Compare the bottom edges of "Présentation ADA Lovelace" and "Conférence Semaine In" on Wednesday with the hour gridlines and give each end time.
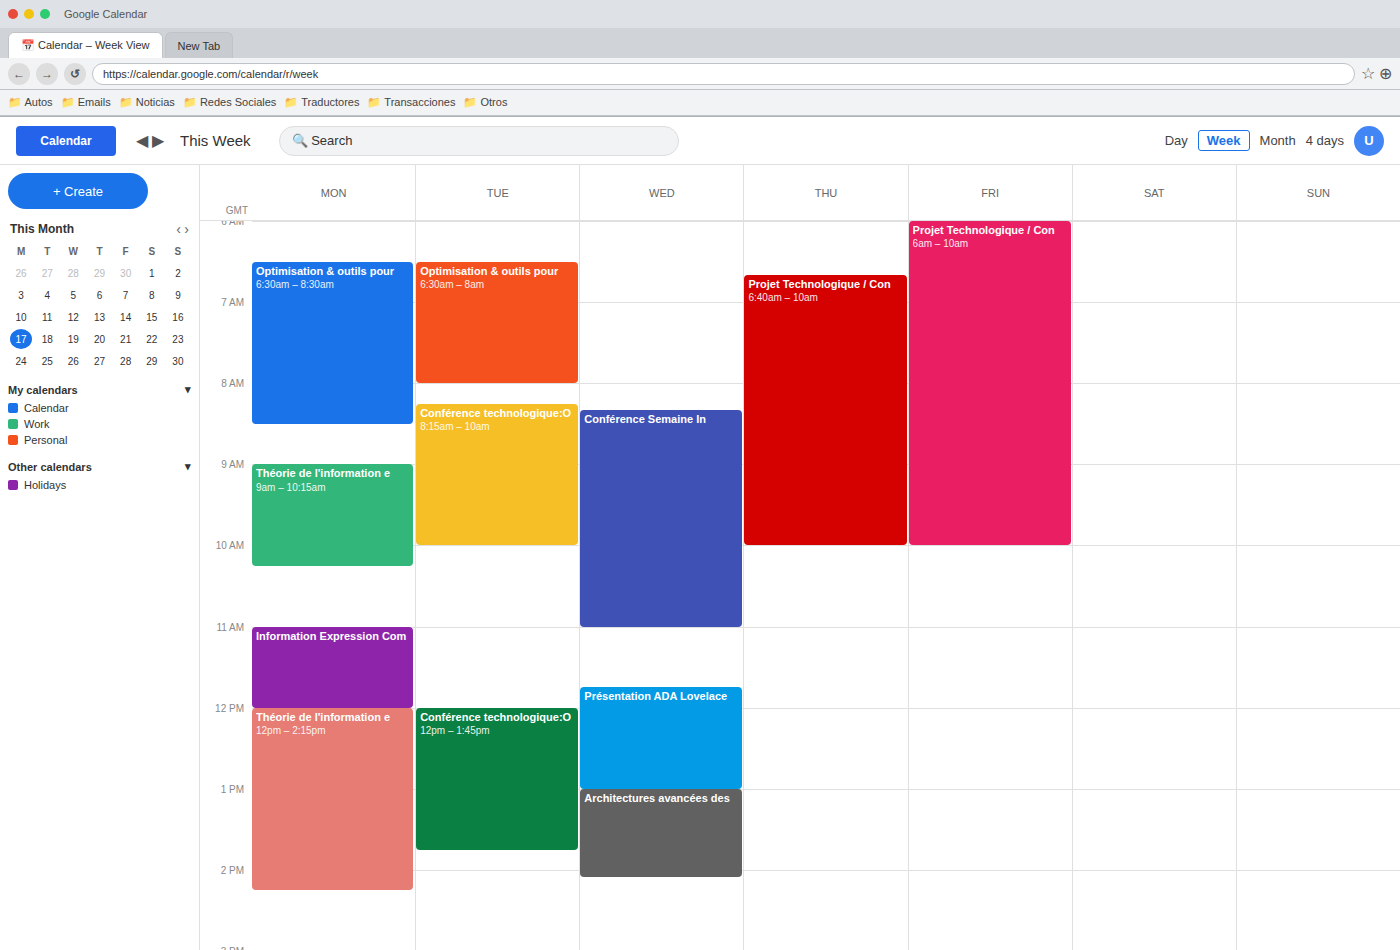
"Présentation ADA Lovelace": 1:00 PM, exactly on the 1 PM line. "Conférence Semaine In": 11:00 AM, exactly on the 11 AM line.